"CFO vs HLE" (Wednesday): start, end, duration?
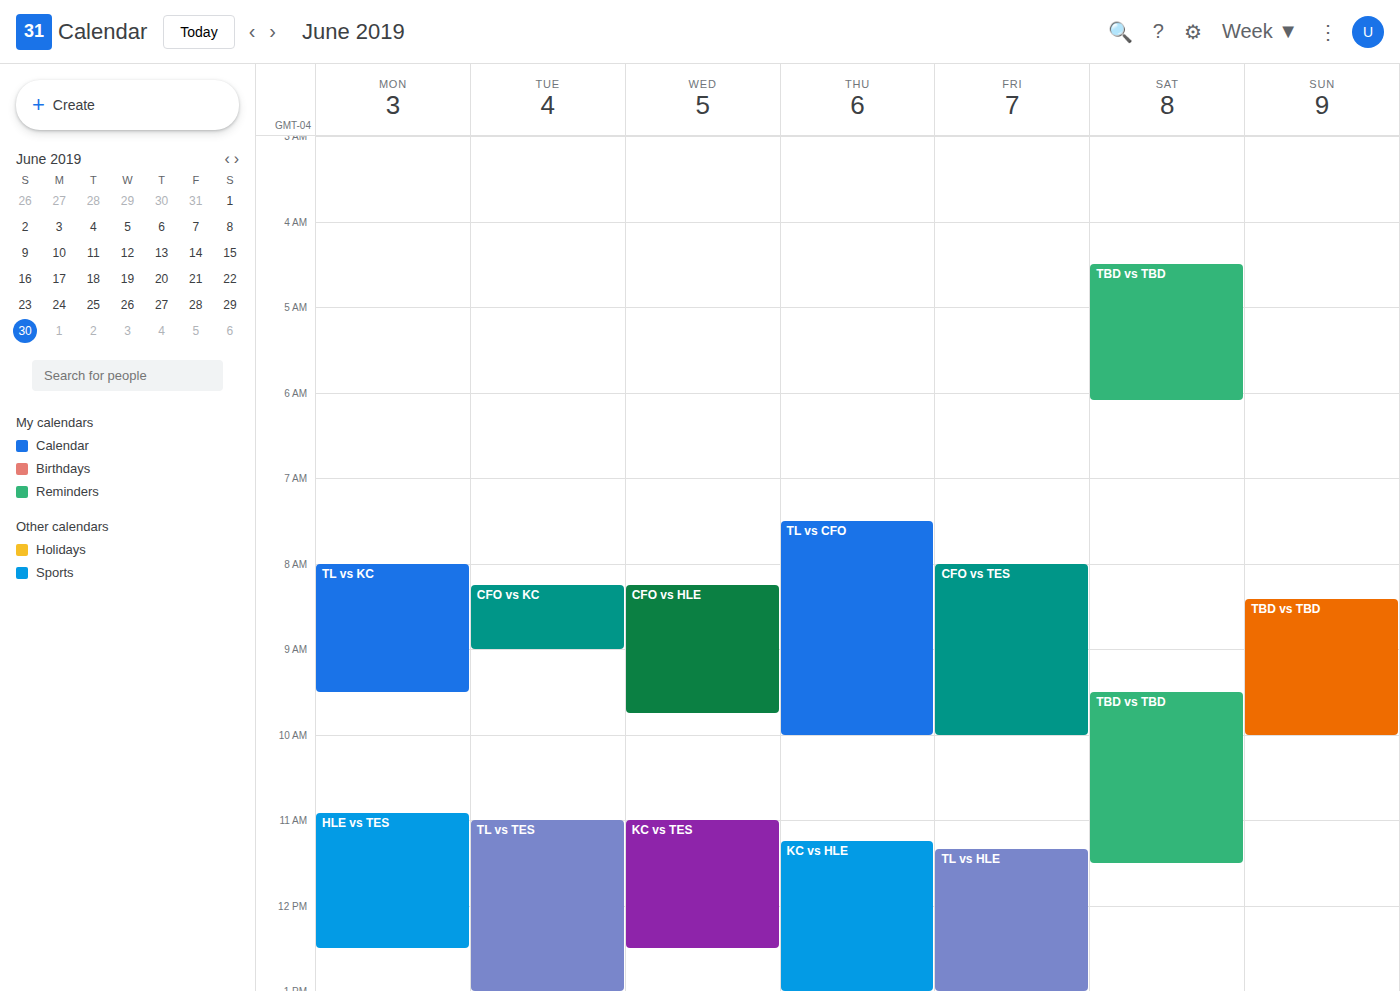
8:15 AM to 9:45 AM, 1 hour 30 minutes